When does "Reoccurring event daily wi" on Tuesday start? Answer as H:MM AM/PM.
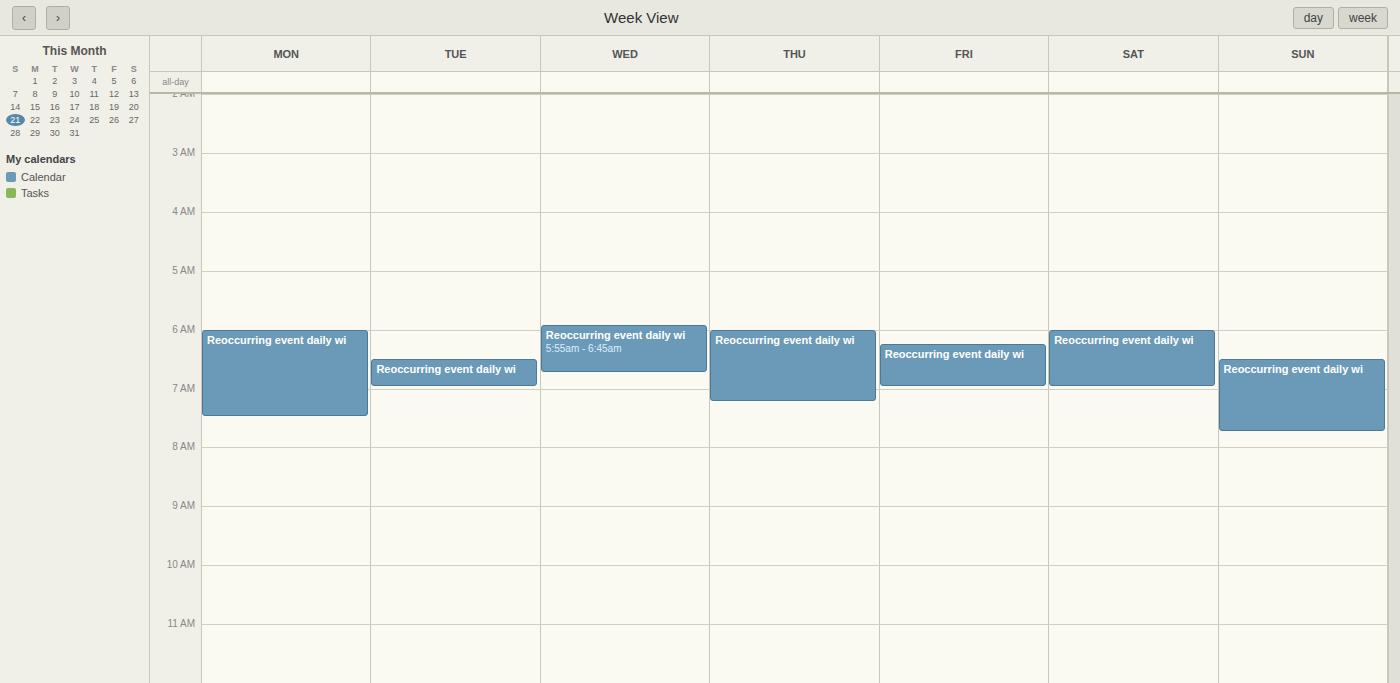
6:30 AM